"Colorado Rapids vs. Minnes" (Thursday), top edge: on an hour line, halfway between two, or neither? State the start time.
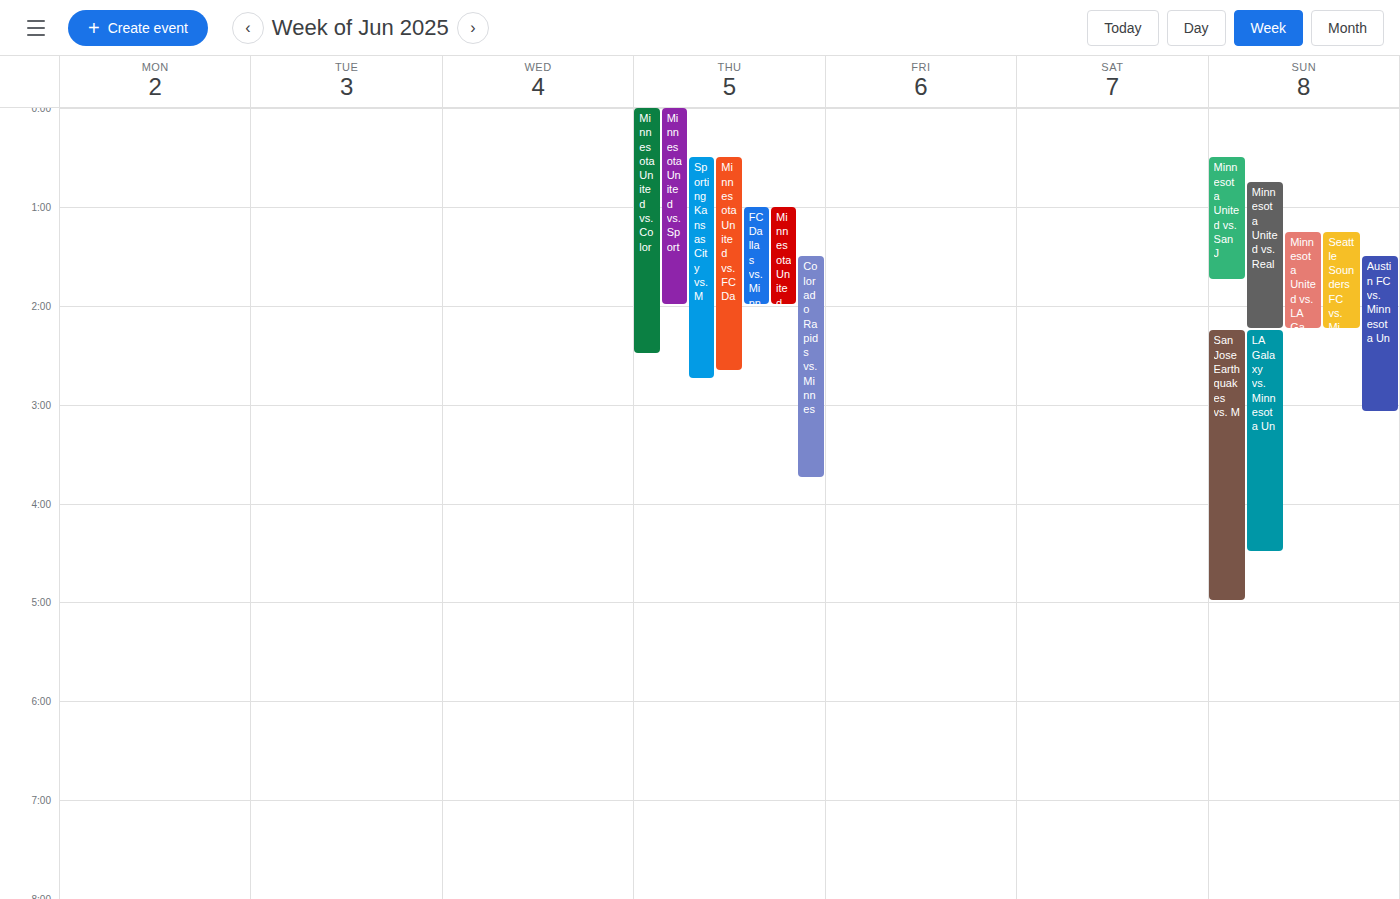
1:30 AM -- halfway between the 1 AM and 2 AM lines.